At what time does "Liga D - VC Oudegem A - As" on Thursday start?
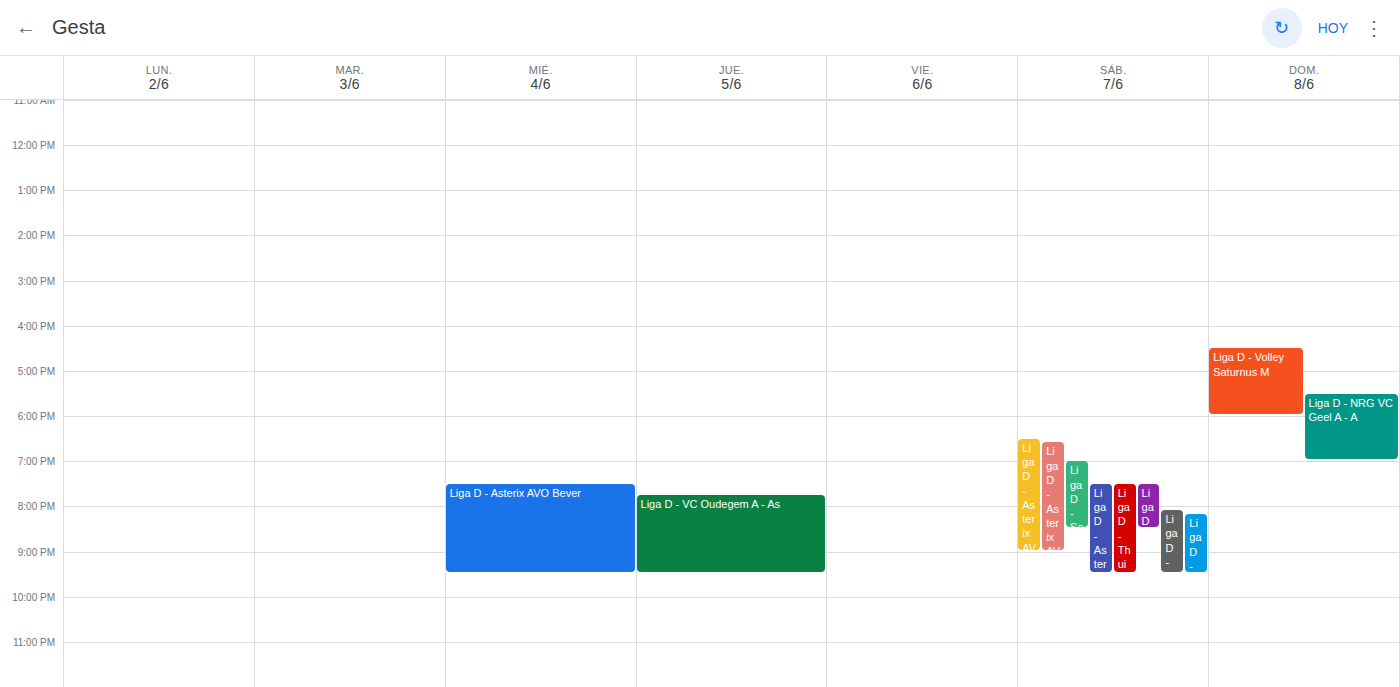
7:45 PM